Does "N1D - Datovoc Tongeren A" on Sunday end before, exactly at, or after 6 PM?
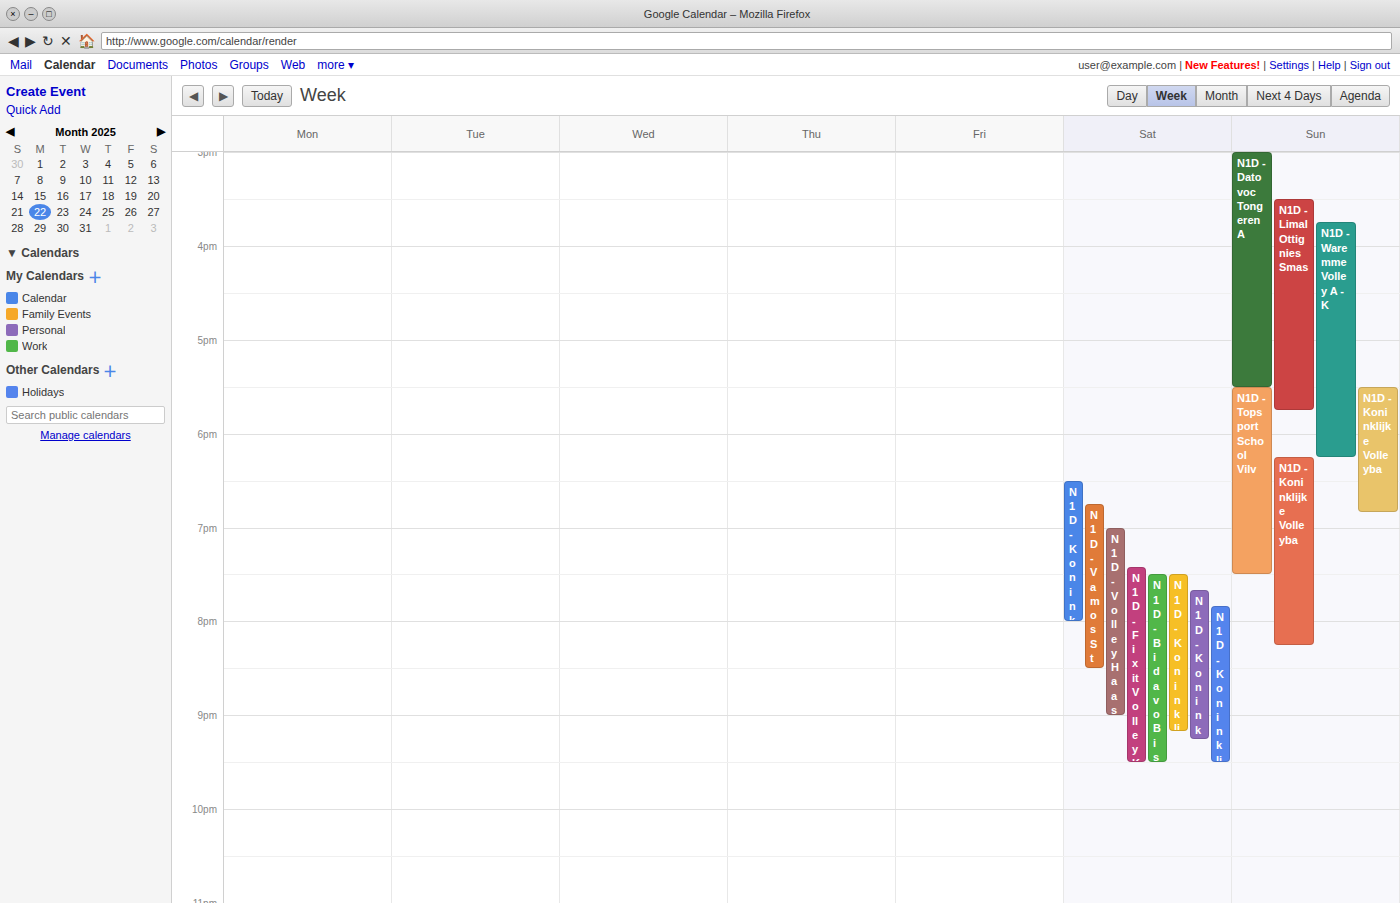
5:30 PM -- before 6 PM, 30 minutes above the 6 PM line.